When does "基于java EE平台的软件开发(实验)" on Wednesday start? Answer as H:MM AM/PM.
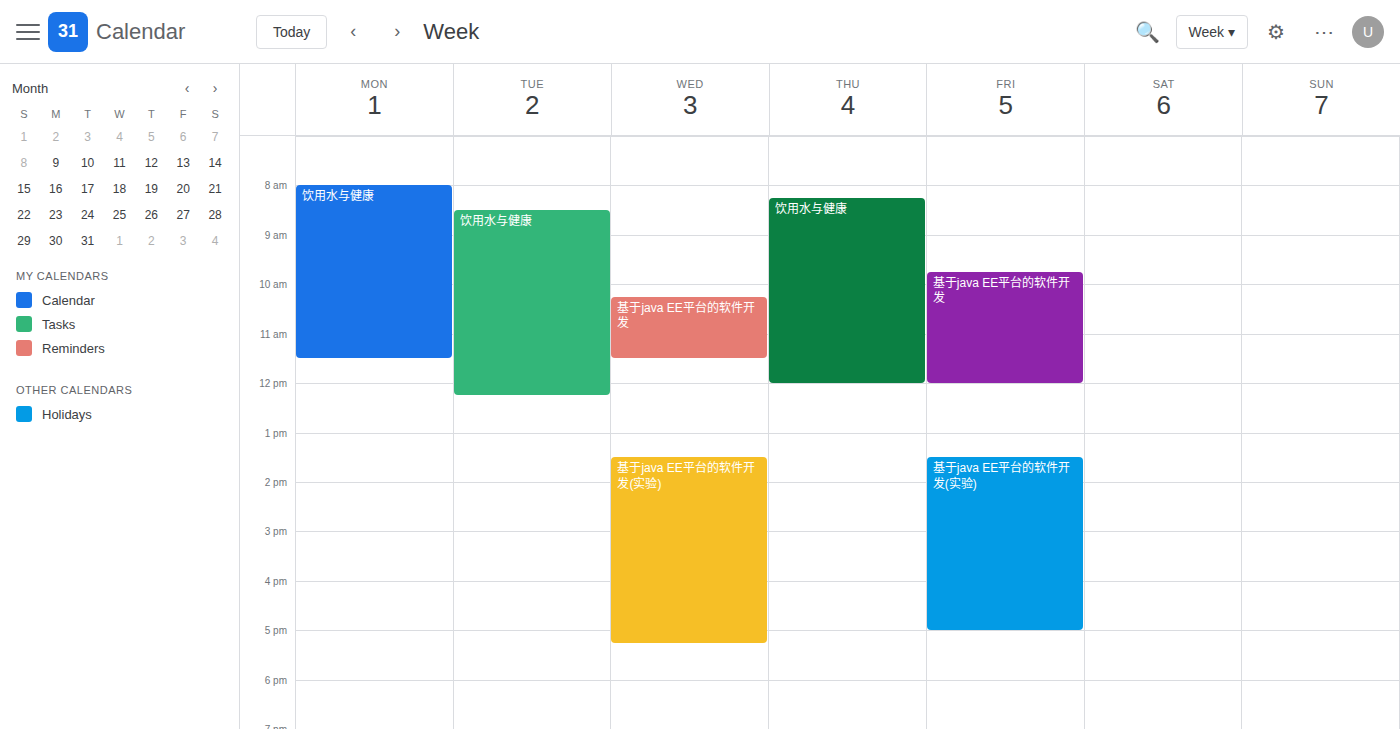
1:30 PM